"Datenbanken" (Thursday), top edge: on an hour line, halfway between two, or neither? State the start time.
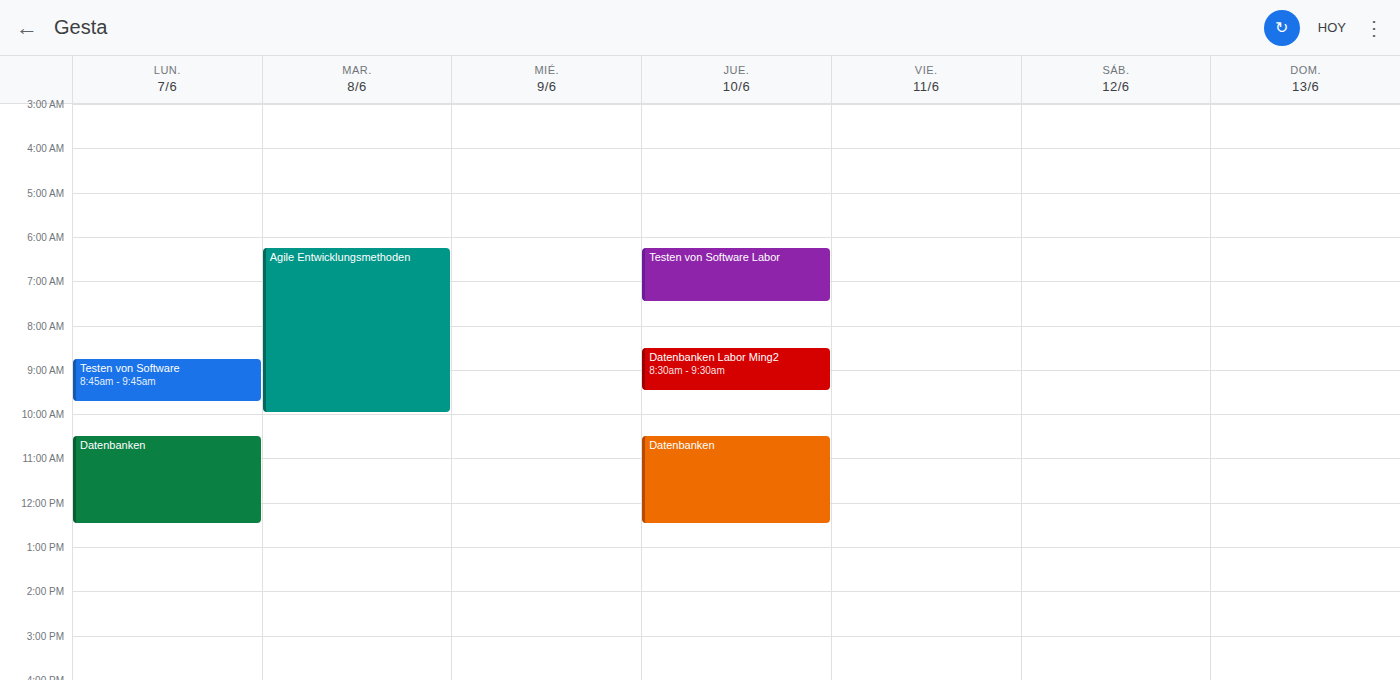
10:30 AM -- halfway between the 10 AM and 11 AM lines.